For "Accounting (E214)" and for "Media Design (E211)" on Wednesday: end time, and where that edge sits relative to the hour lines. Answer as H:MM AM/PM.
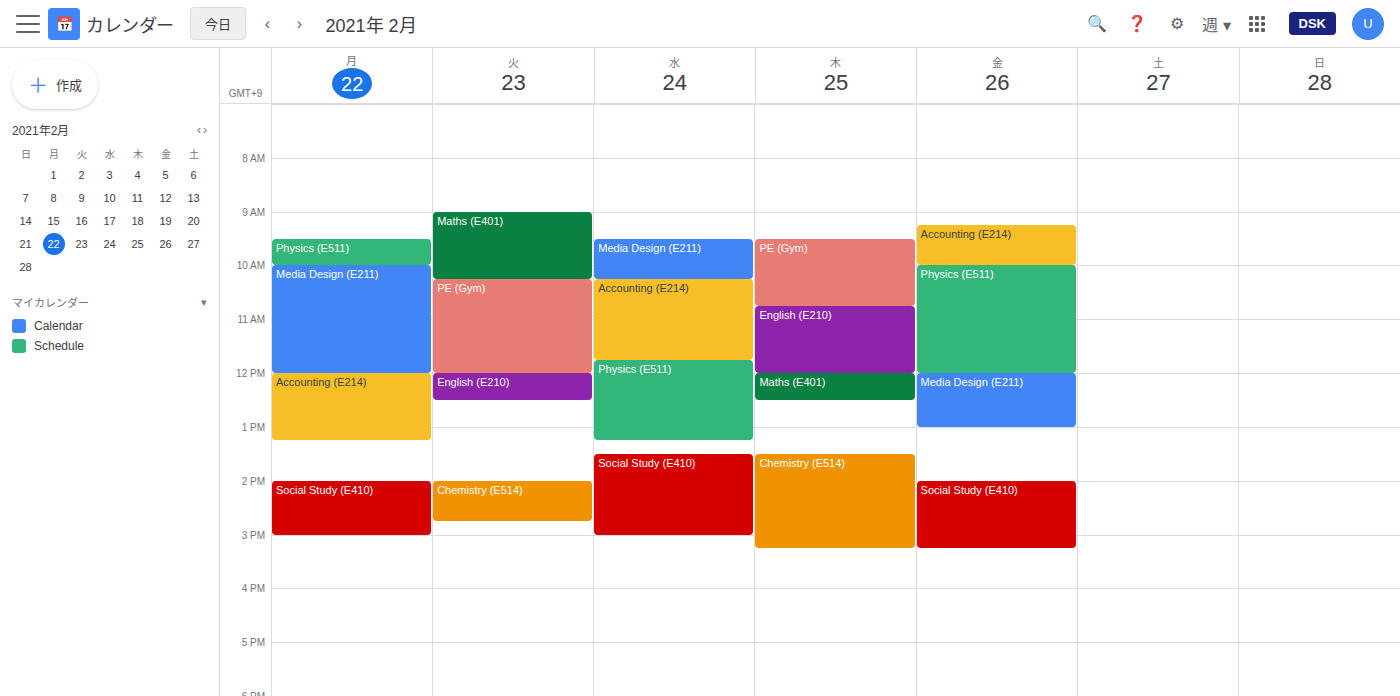
"Accounting (E214)": 11:45 AM, neither: three quarters of the way from the 11 AM line to the 12 PM line. "Media Design (E211)": 10:15 AM, neither: a quarter of the way from the 10 AM line to the 11 AM line.